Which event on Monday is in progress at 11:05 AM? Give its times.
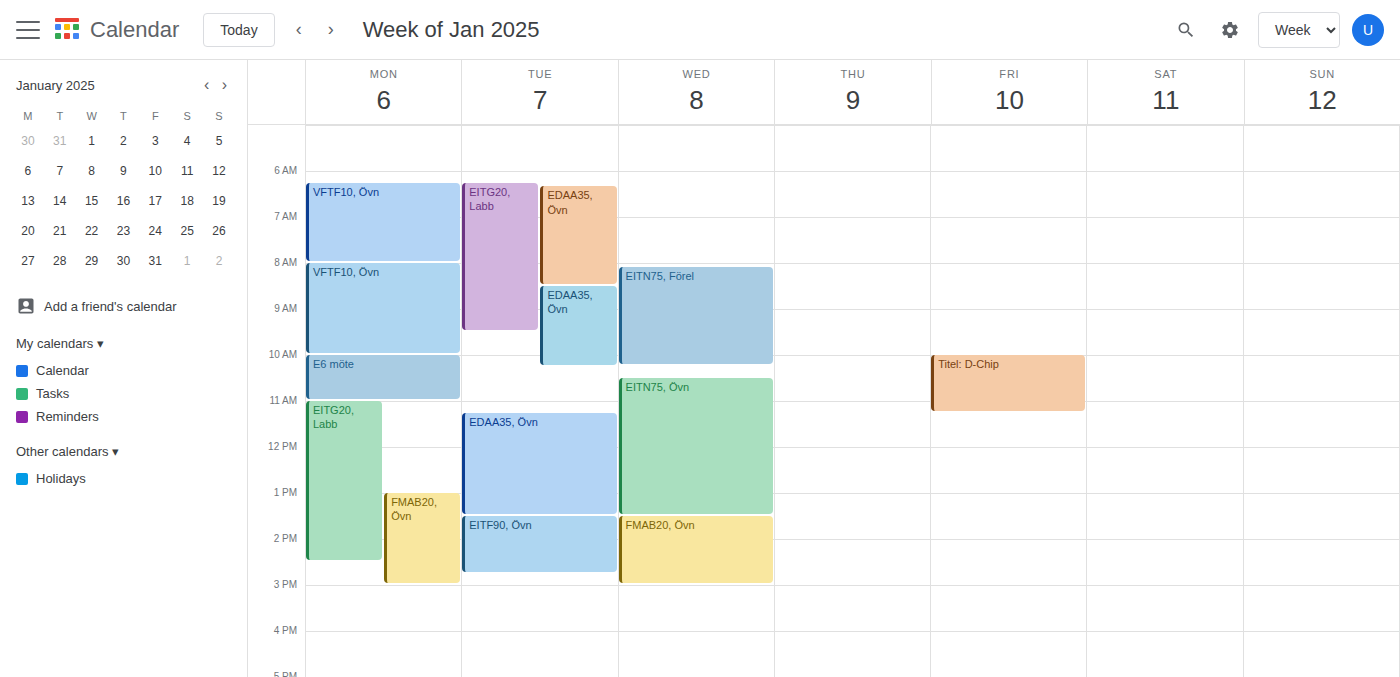
"EITG20, Labb", 11:00 AM to 2:30 PM